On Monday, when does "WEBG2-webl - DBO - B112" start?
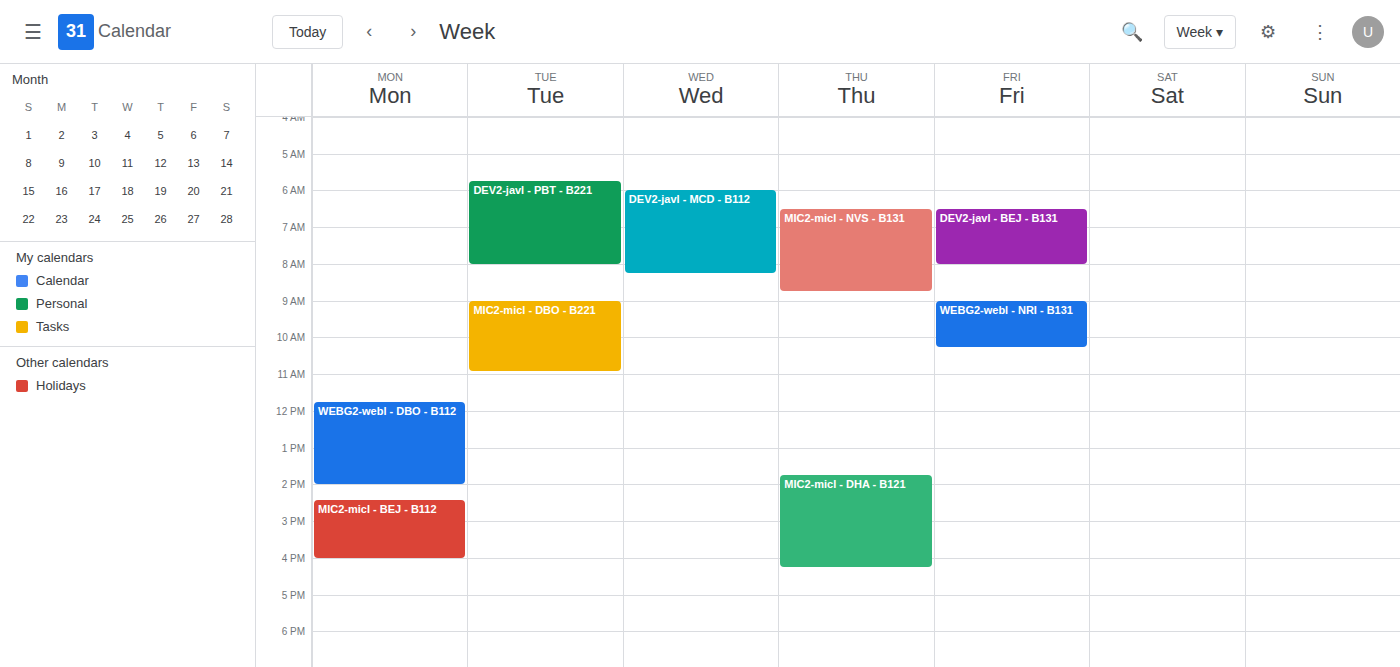
11:45 AM